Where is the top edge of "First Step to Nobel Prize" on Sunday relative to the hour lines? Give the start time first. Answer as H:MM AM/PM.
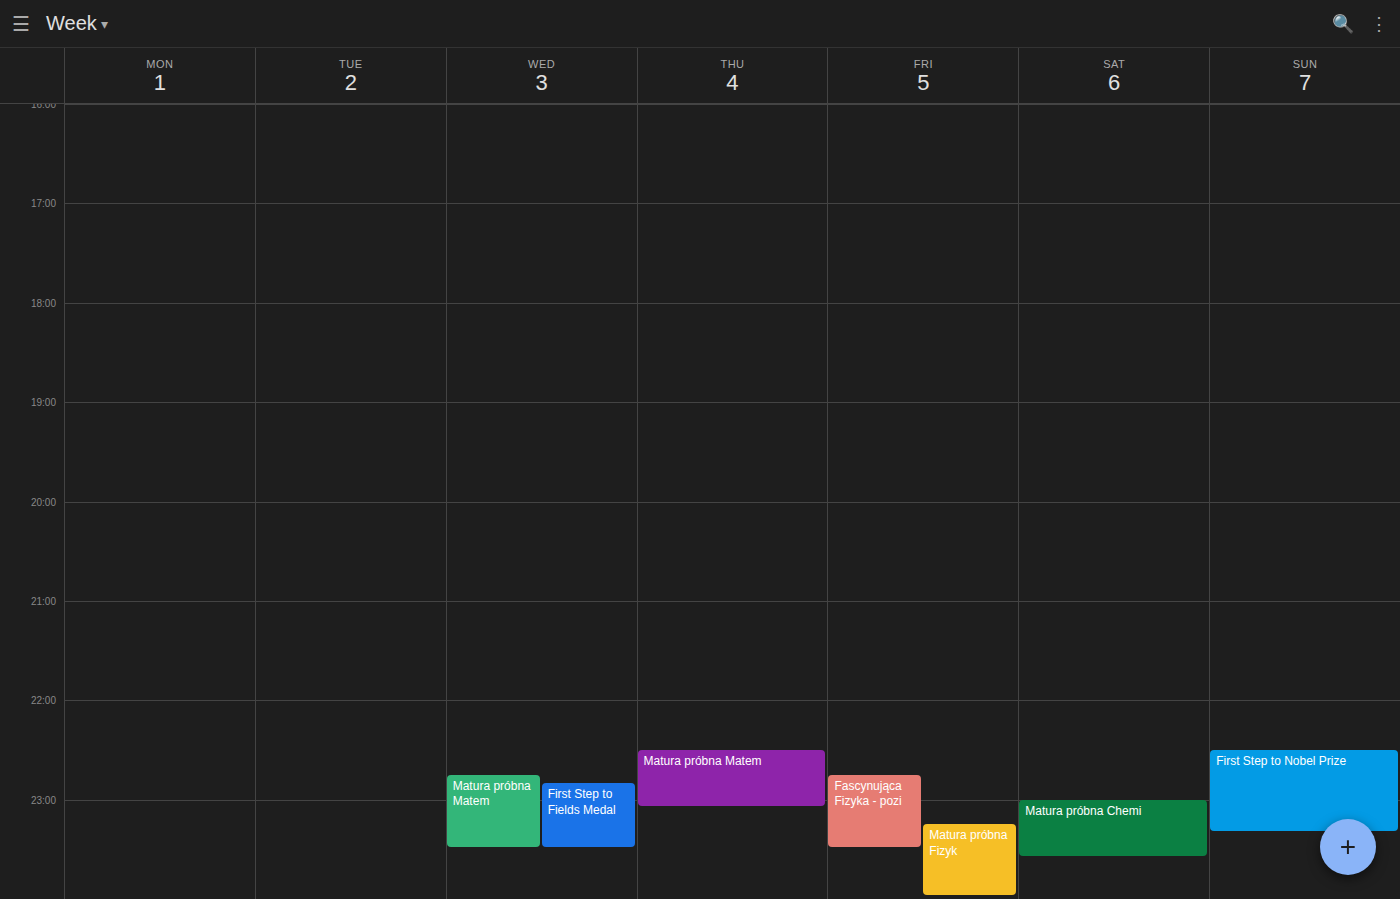
10:30 PM -- halfway between the 10 PM and 11 PM lines.